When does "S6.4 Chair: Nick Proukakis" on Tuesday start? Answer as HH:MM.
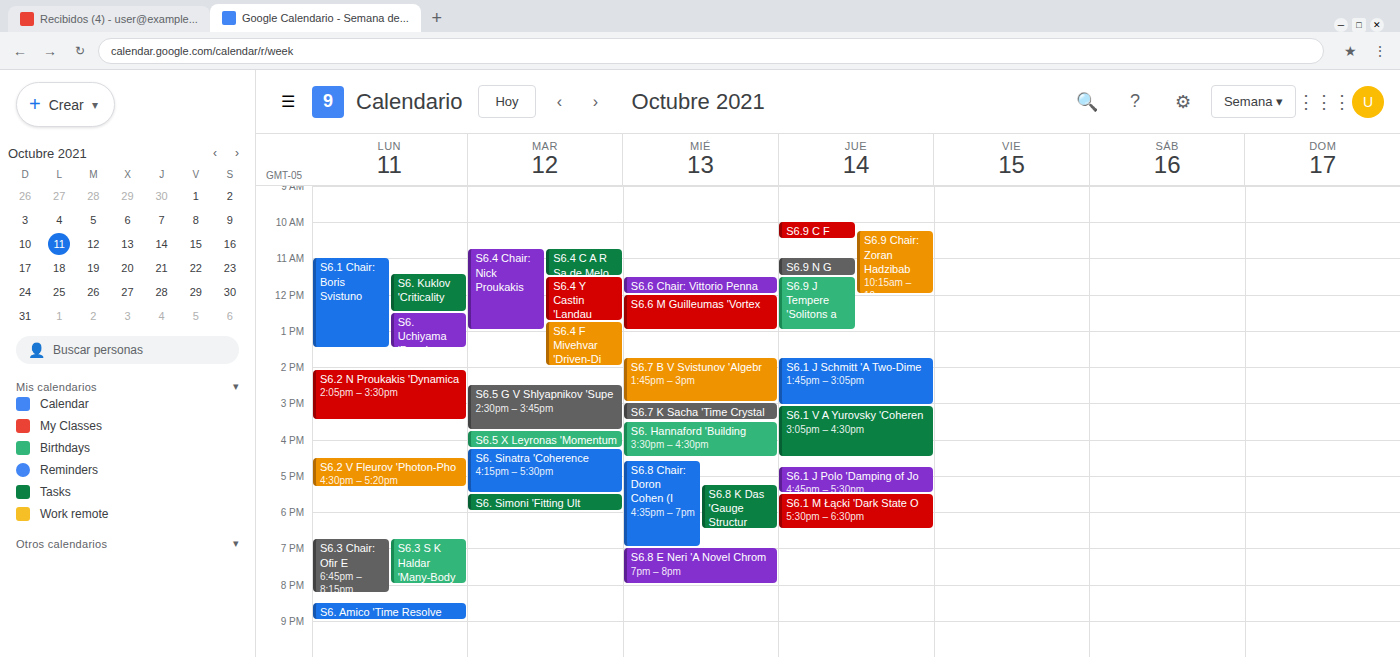
10:45